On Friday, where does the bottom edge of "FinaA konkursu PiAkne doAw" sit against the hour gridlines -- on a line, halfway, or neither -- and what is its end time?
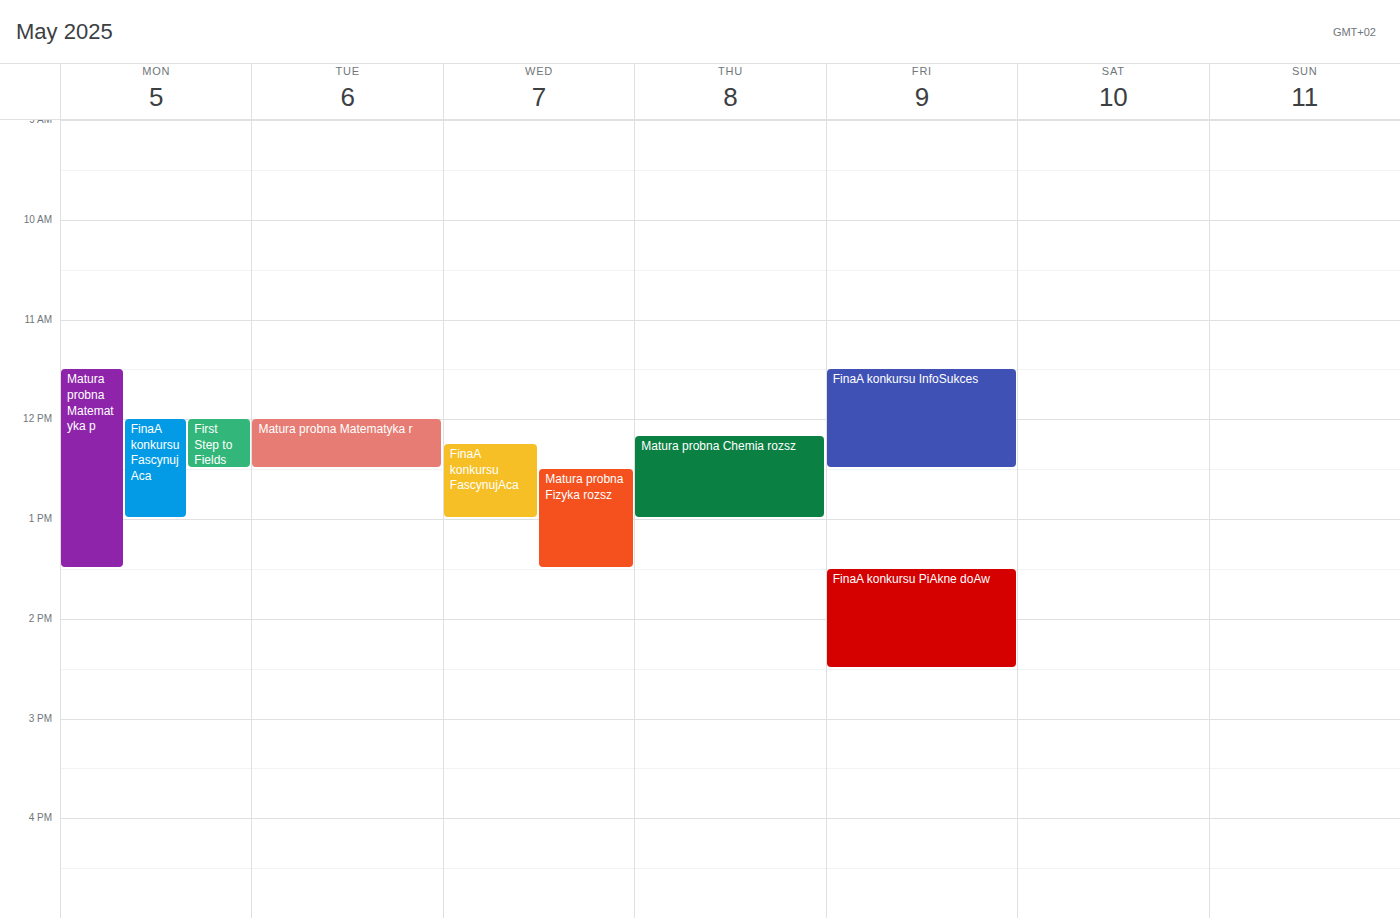
14:30 -- halfway between the 14:00 and 15:00 lines.